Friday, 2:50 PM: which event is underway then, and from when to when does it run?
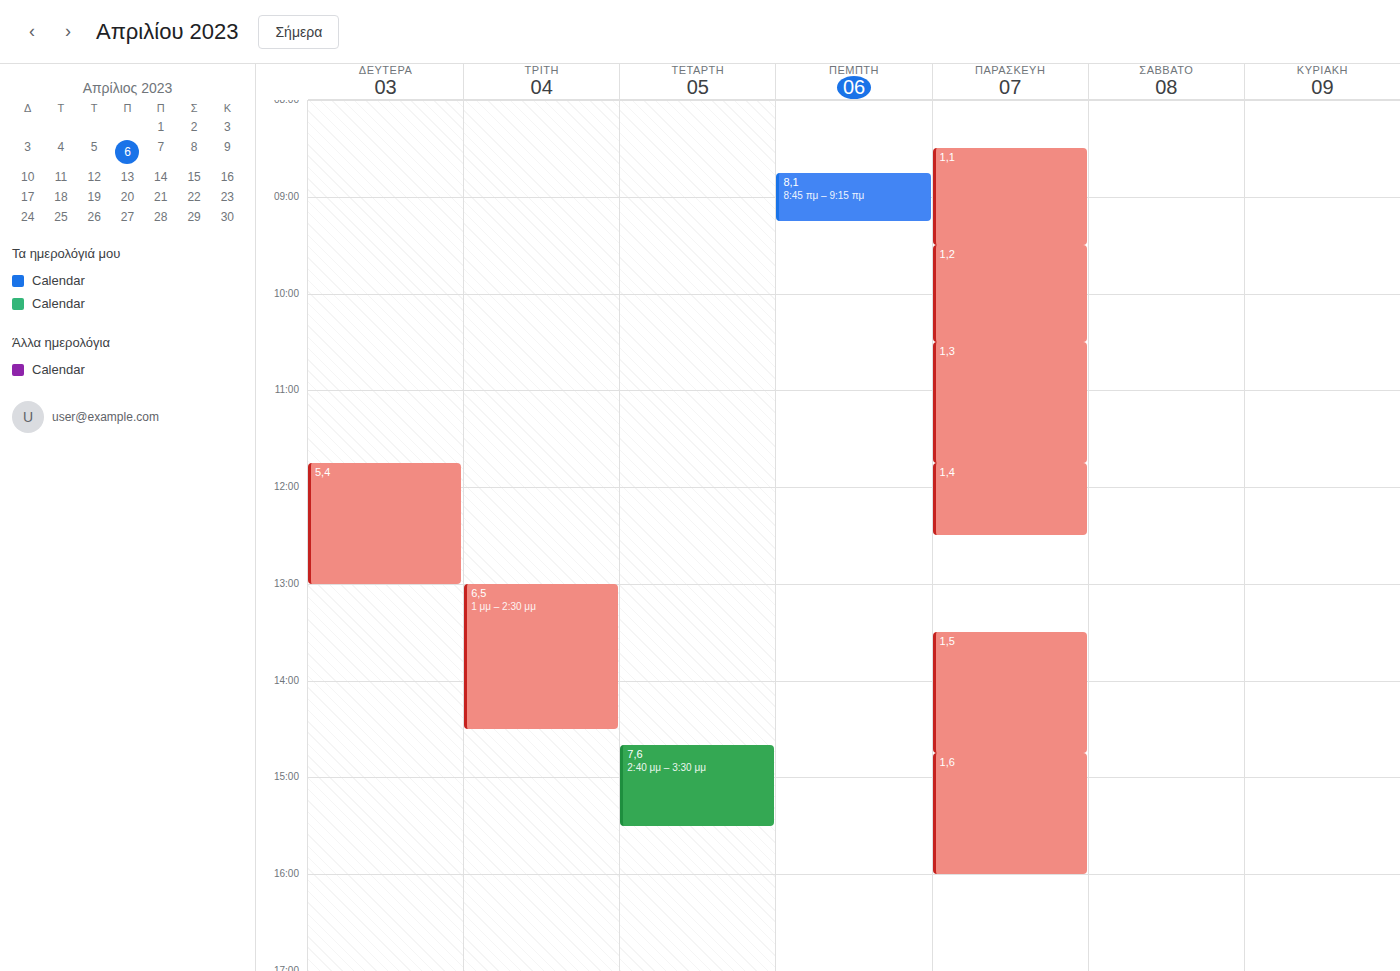
"1,6", 2:45 PM to 4:00 PM